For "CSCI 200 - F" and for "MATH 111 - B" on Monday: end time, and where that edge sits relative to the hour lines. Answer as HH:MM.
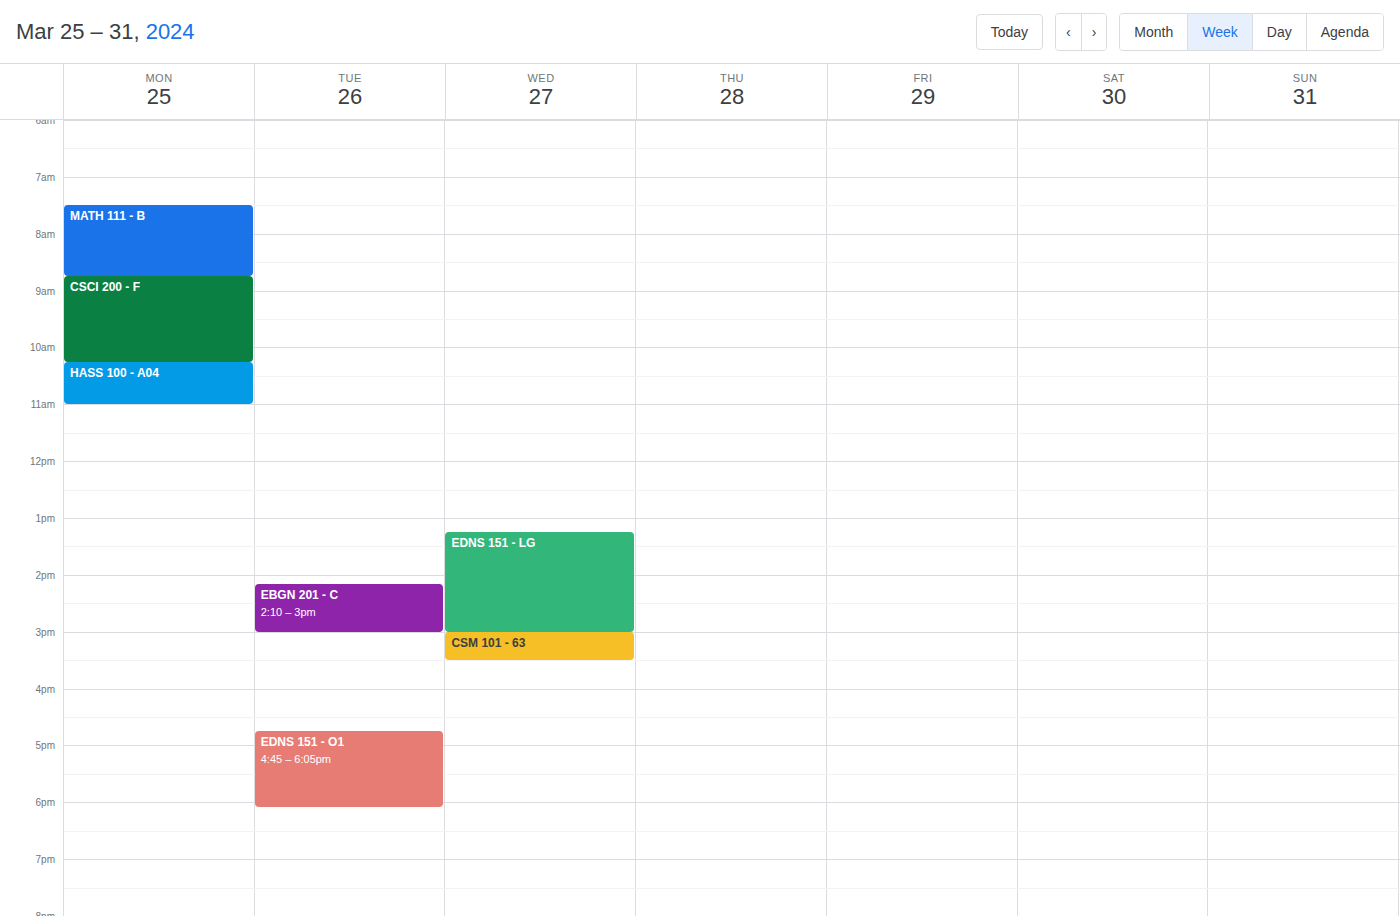
"CSCI 200 - F": 10:15, neither: a quarter of the way from the 10:00 line to the 11:00 line. "MATH 111 - B": 08:45, neither: three quarters of the way from the 08:00 line to the 09:00 line.